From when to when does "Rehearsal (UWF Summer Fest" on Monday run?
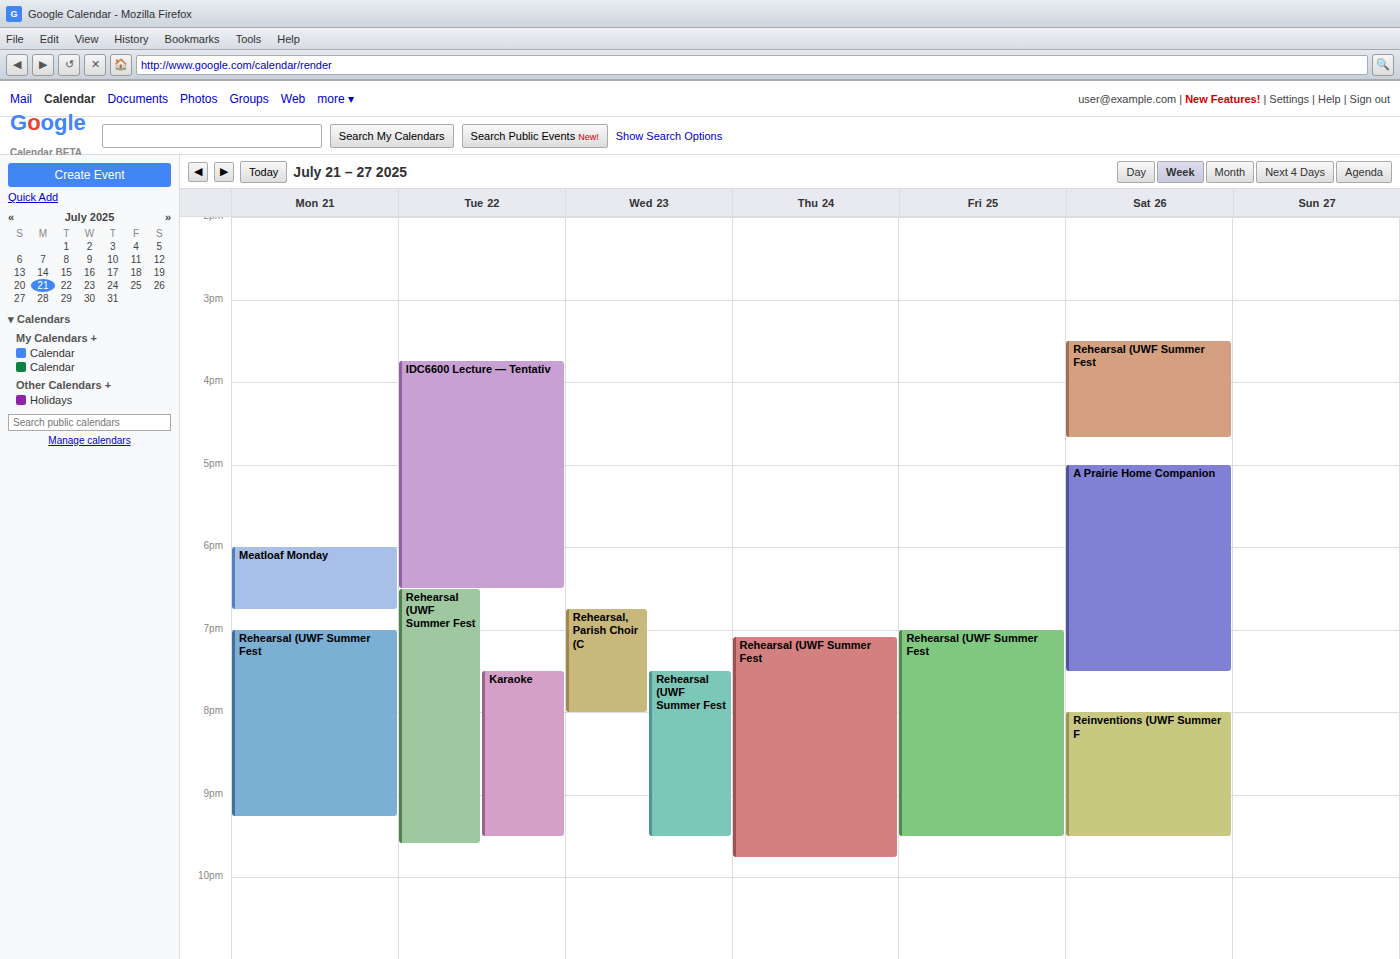
7:00 PM to 9:15 PM